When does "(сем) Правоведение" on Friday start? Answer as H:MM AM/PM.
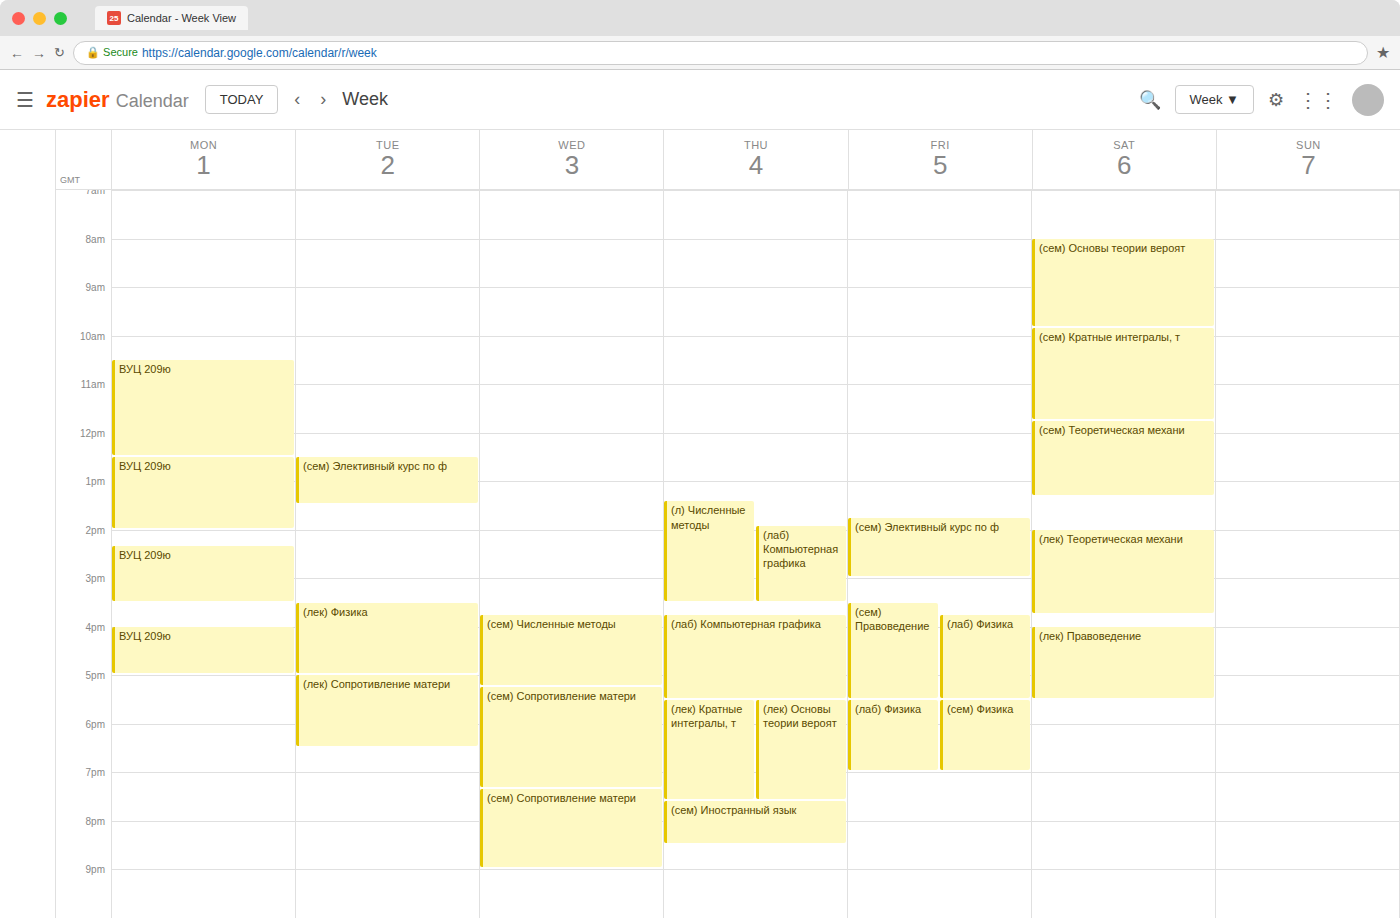
3:30 PM